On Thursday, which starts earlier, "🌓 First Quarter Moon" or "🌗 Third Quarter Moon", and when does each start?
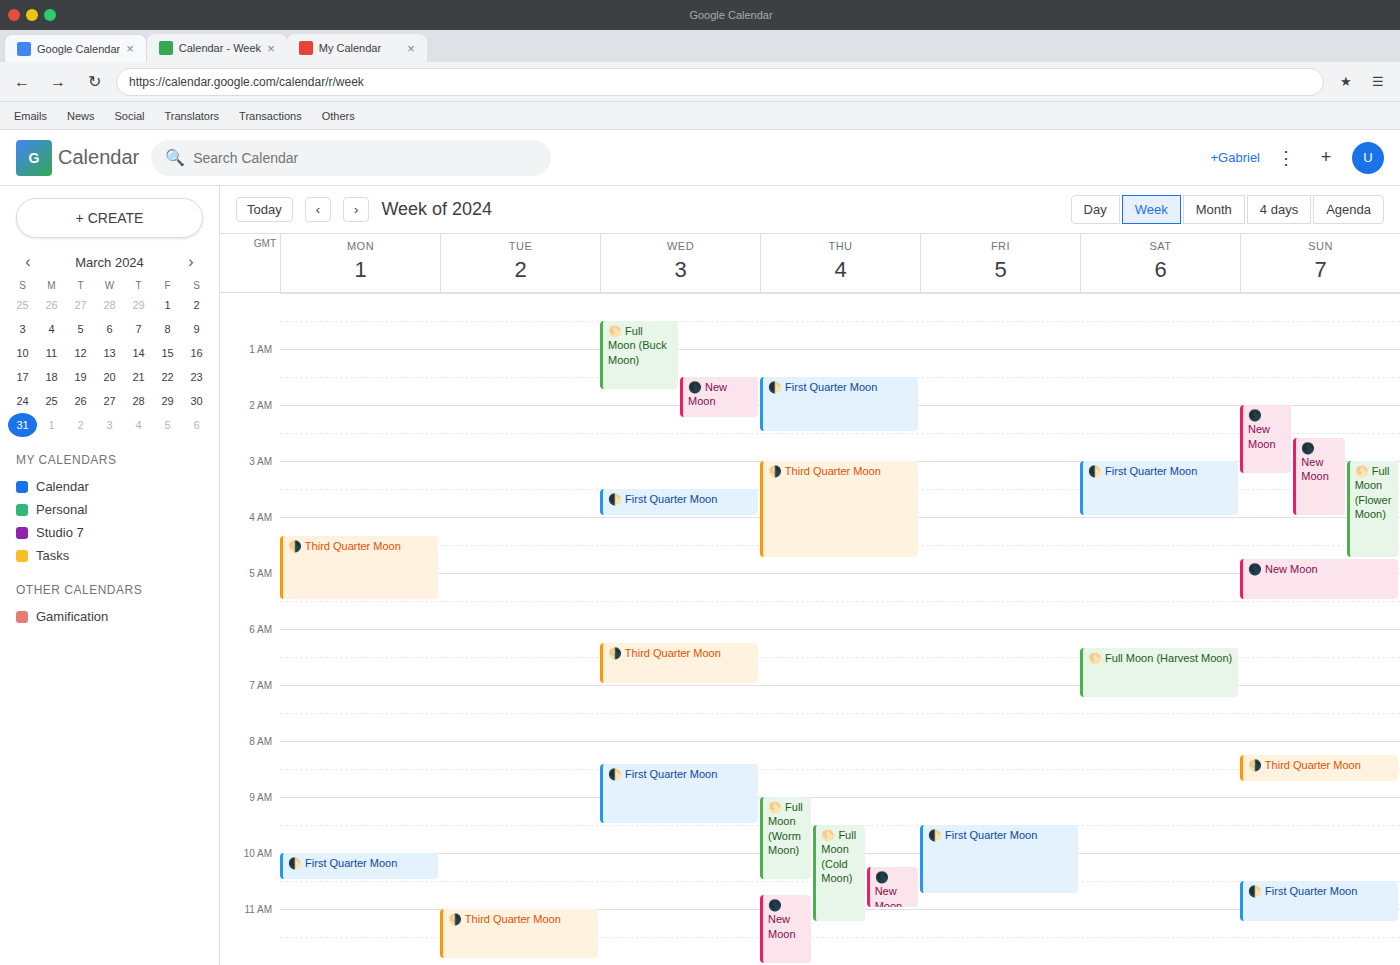
"🌓 First Quarter Moon" 1:30 AM; "🌗 Third Quarter Moon" 3:00 AM.